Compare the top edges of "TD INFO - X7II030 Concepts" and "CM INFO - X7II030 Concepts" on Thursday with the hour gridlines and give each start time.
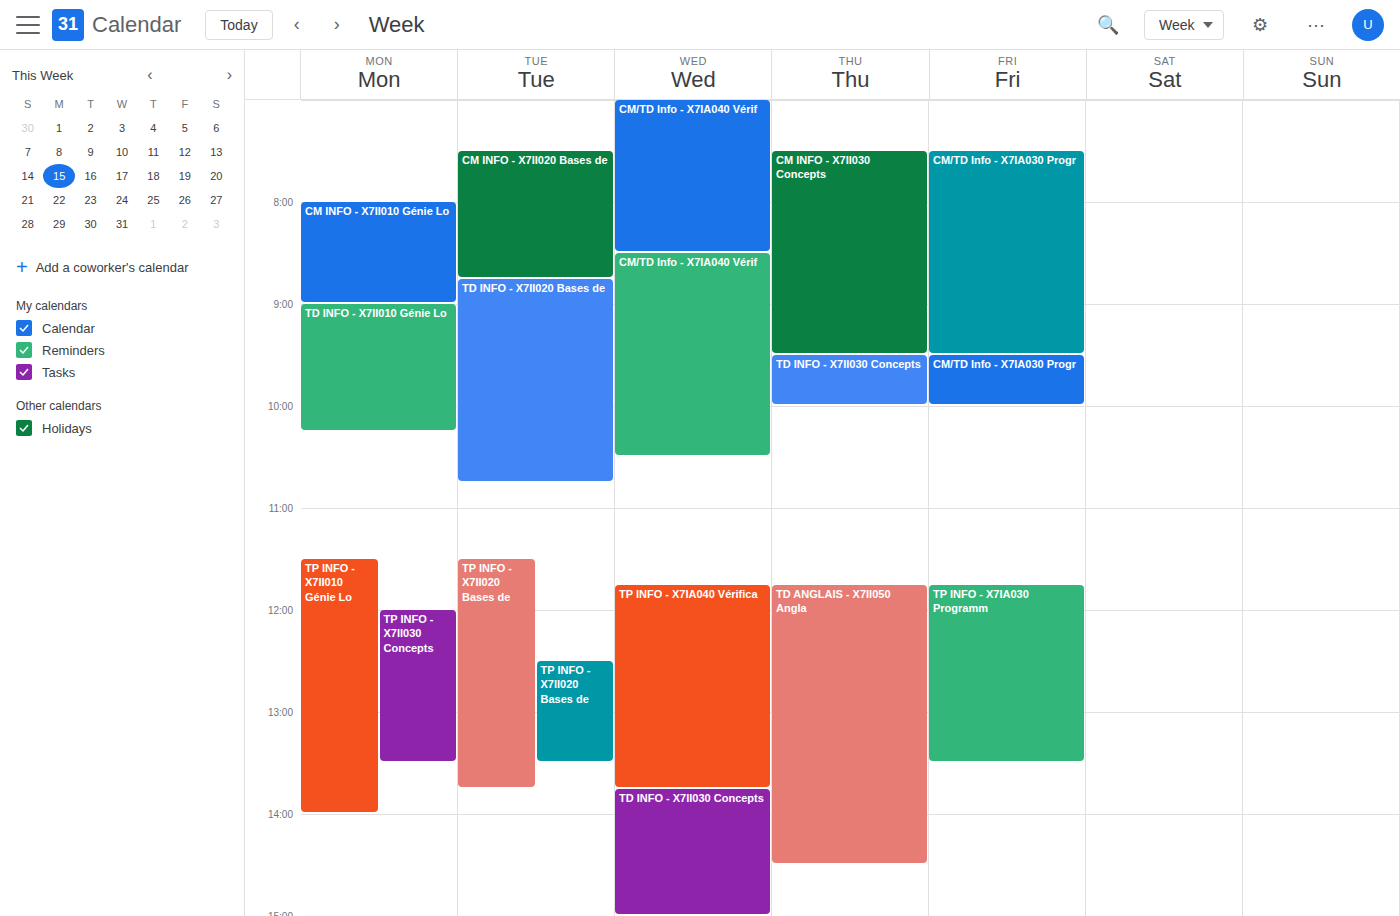
"TD INFO - X7II030 Concepts": 9:30 AM, halfway between the 9 AM and 10 AM lines. "CM INFO - X7II030 Concepts": 7:30 AM, halfway between the 7 AM and 8 AM lines.